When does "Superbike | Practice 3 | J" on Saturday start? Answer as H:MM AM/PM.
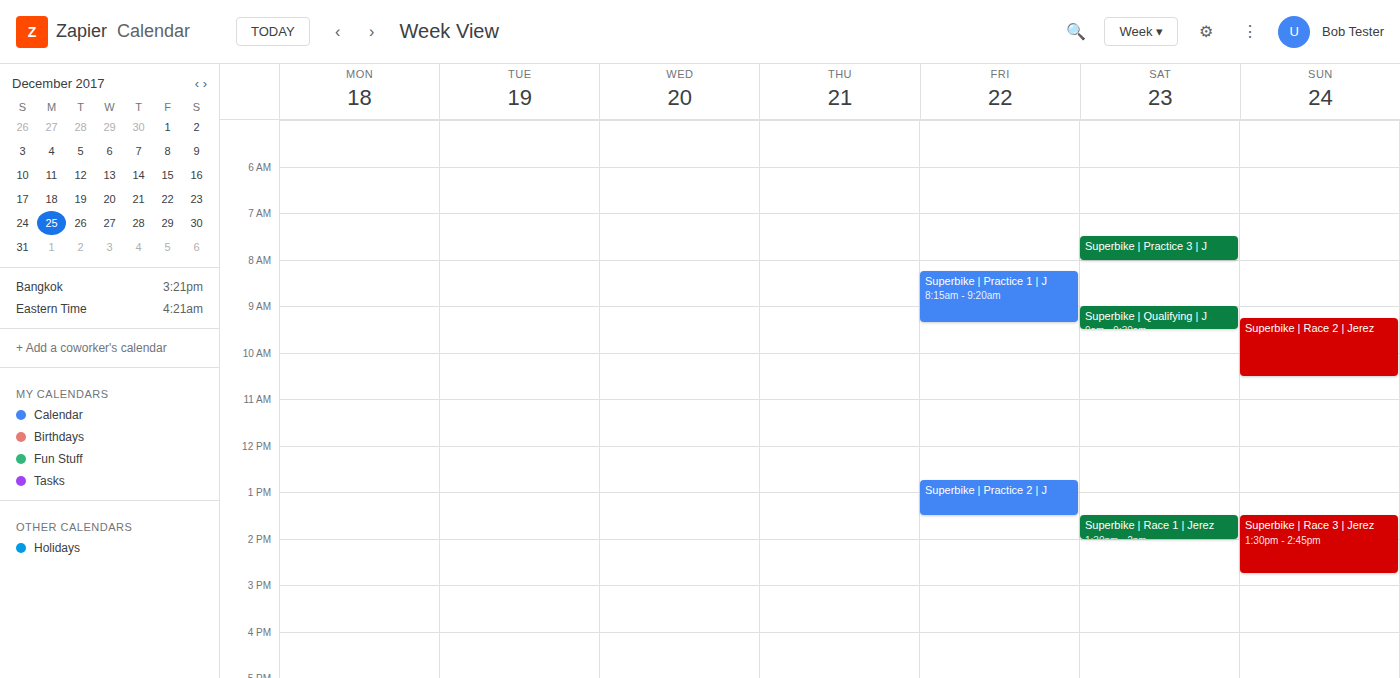
7:30 AM